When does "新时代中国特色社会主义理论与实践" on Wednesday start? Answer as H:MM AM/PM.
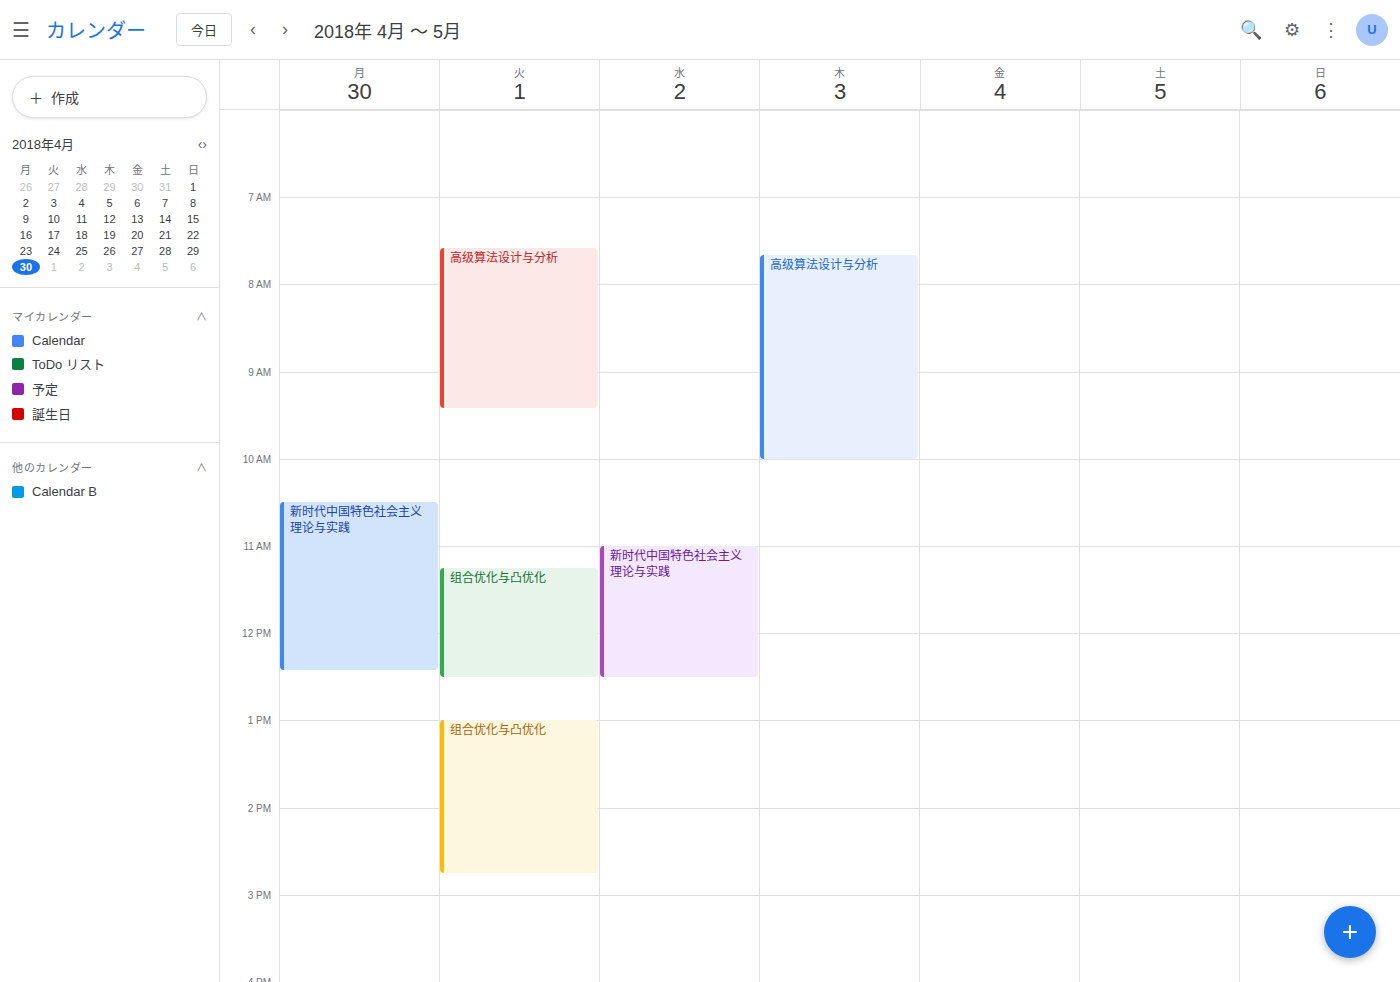
11:00 AM